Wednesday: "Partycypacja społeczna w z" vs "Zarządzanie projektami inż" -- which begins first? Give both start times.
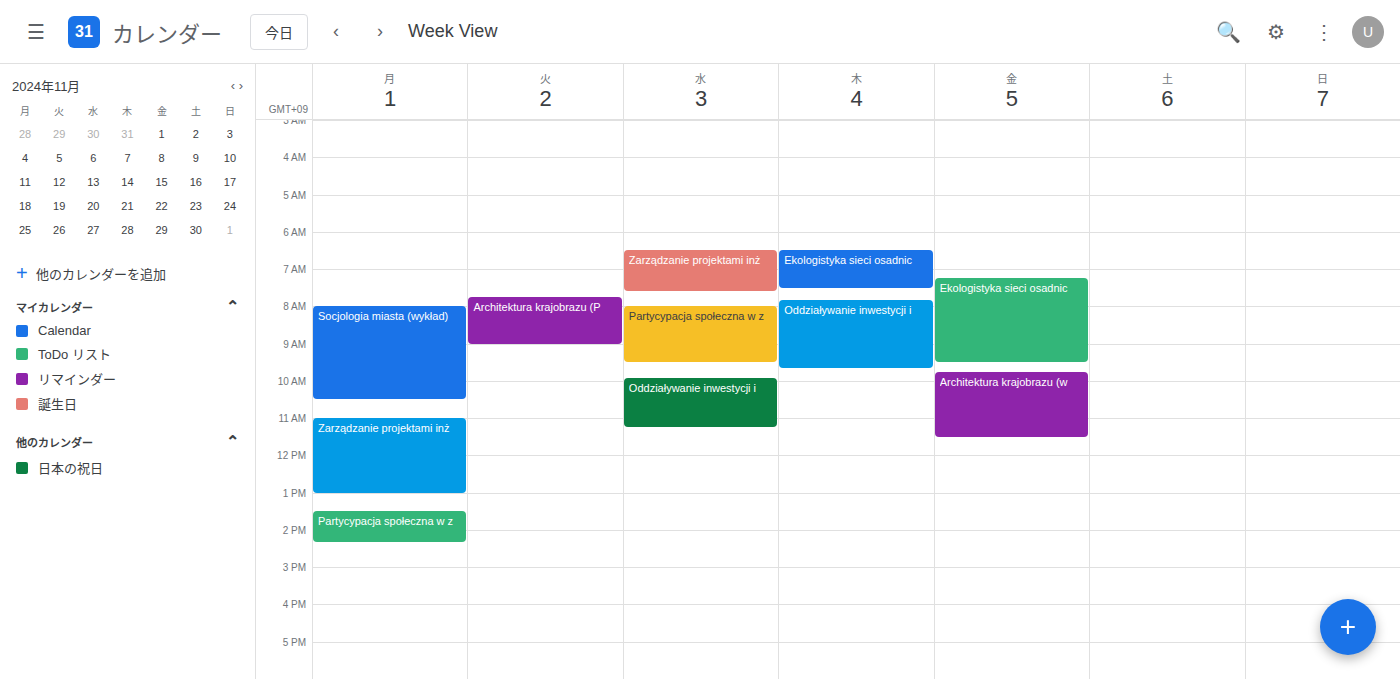
"Zarządzanie projektami inż" 6:30 AM; "Partycypacja społeczna w z" 8:00 AM.